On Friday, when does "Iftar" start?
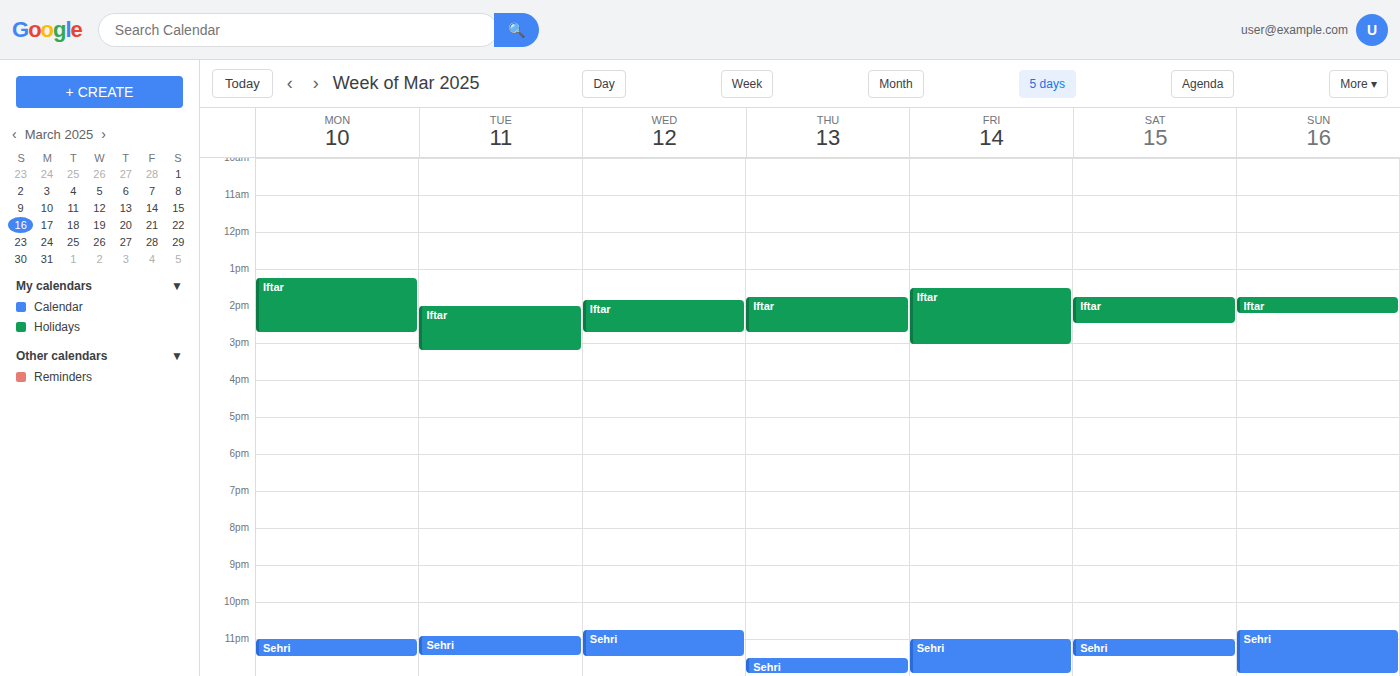
1:30 PM